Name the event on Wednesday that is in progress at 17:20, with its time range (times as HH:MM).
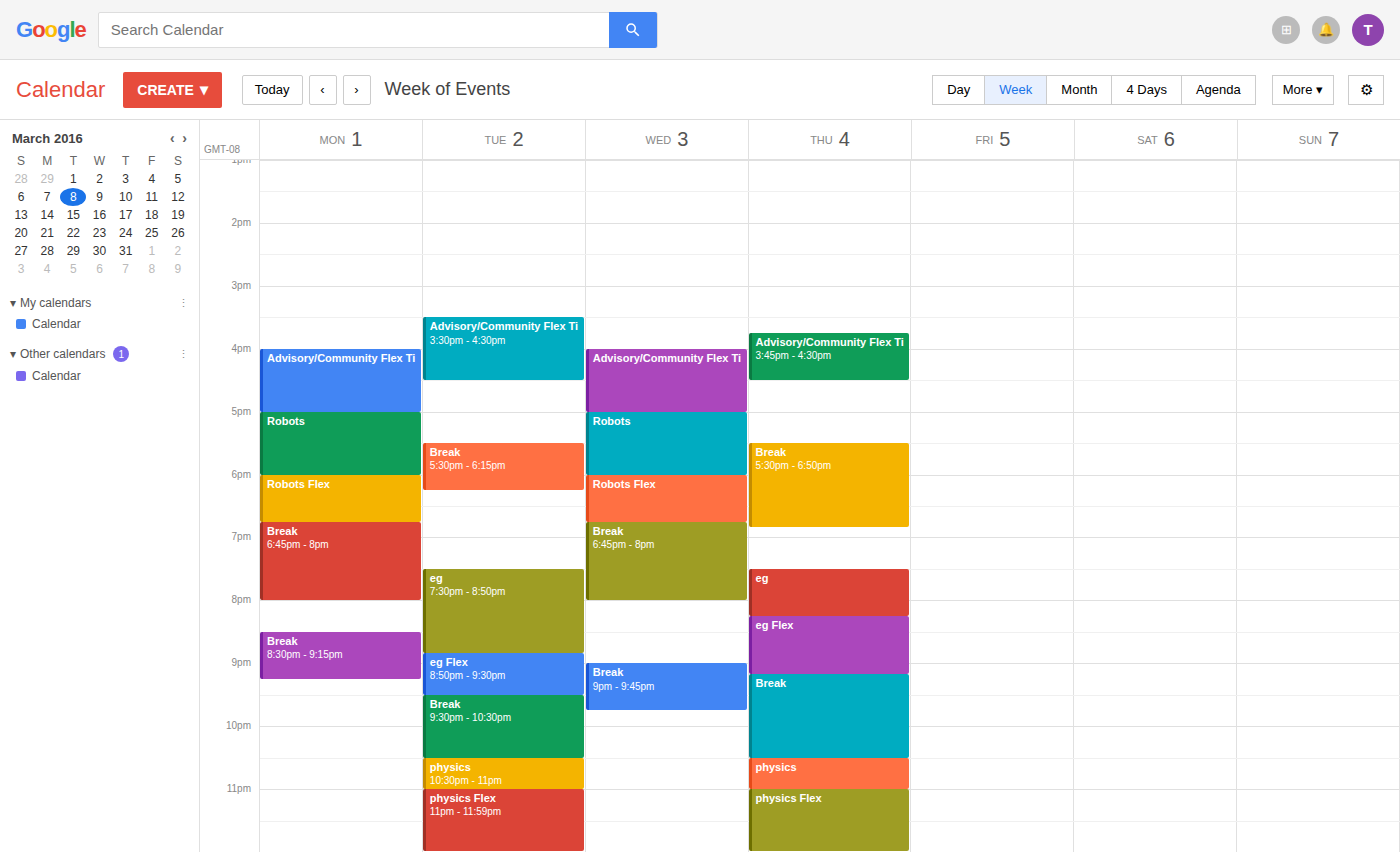
"Robots", 17:00 to 18:00